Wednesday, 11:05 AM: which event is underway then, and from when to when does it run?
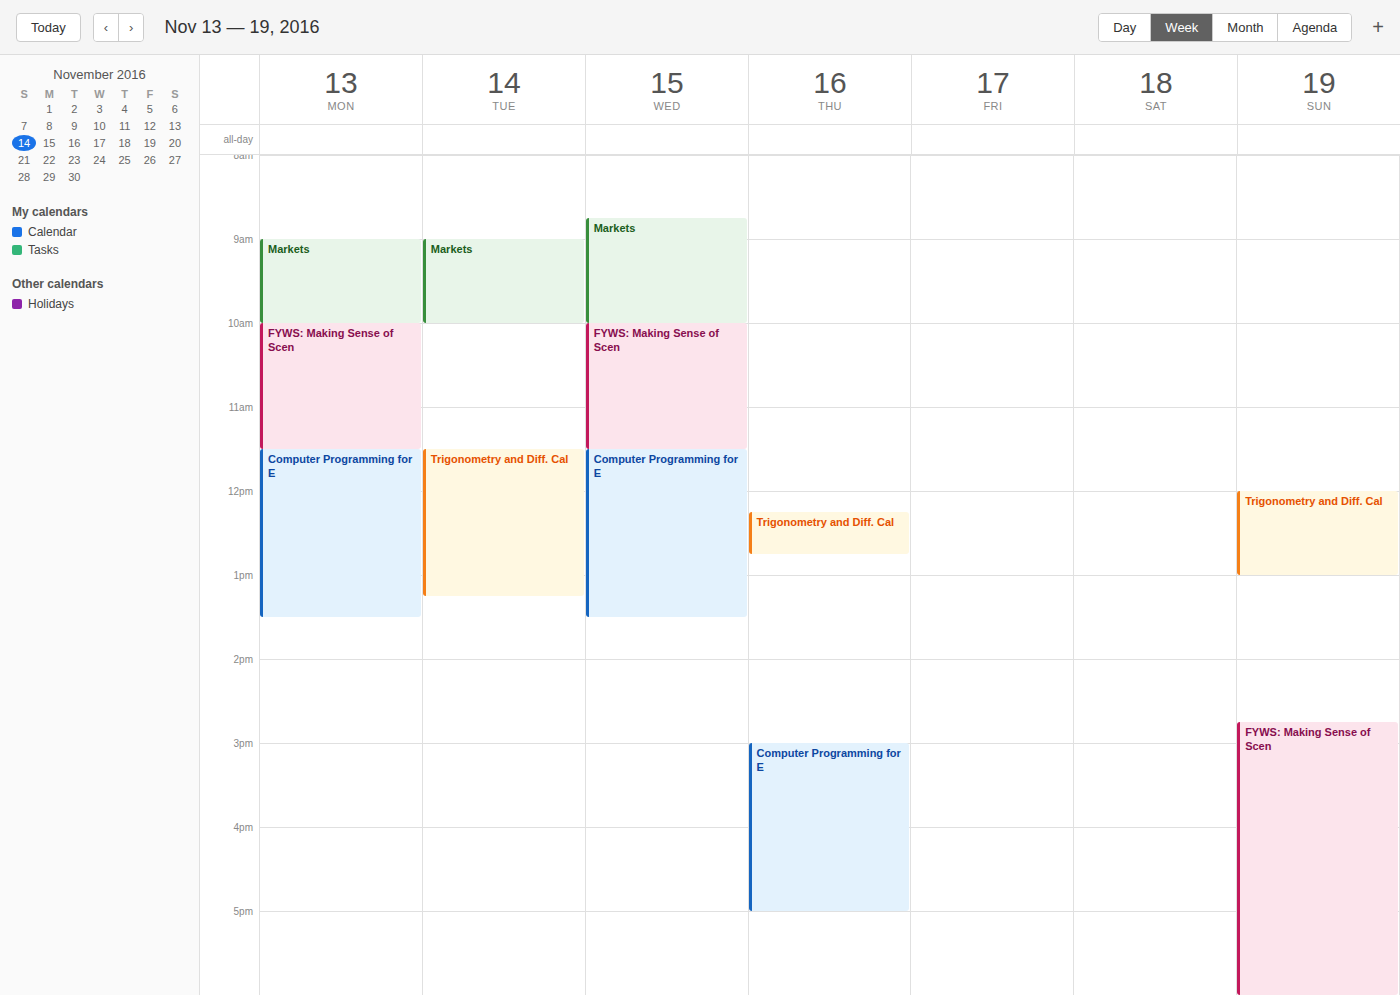
"FYWS: Making Sense of Scen", 10:00 AM to 11:30 AM